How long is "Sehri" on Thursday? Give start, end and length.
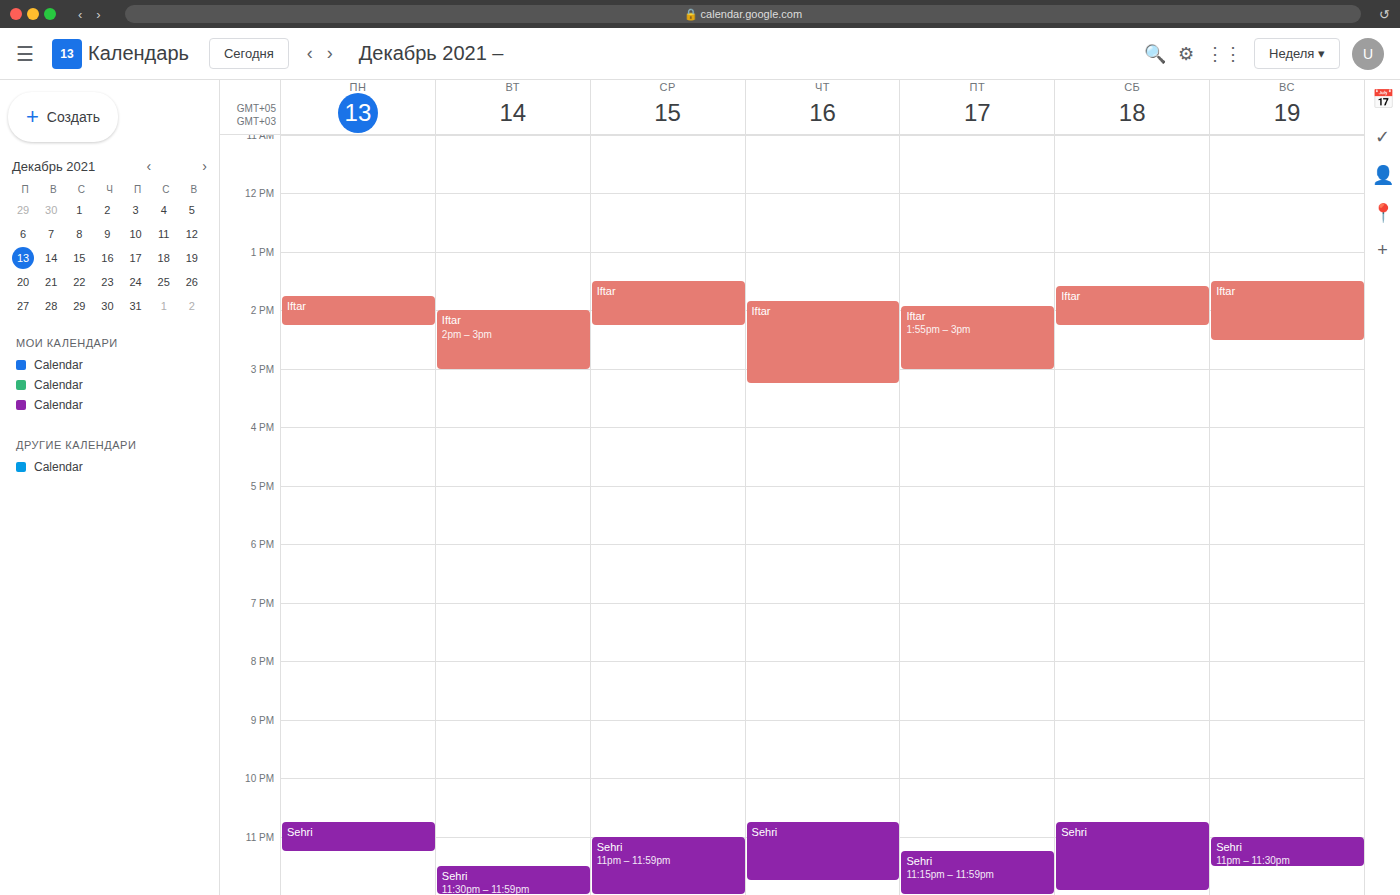
22:45 to 23:45, 1 hour